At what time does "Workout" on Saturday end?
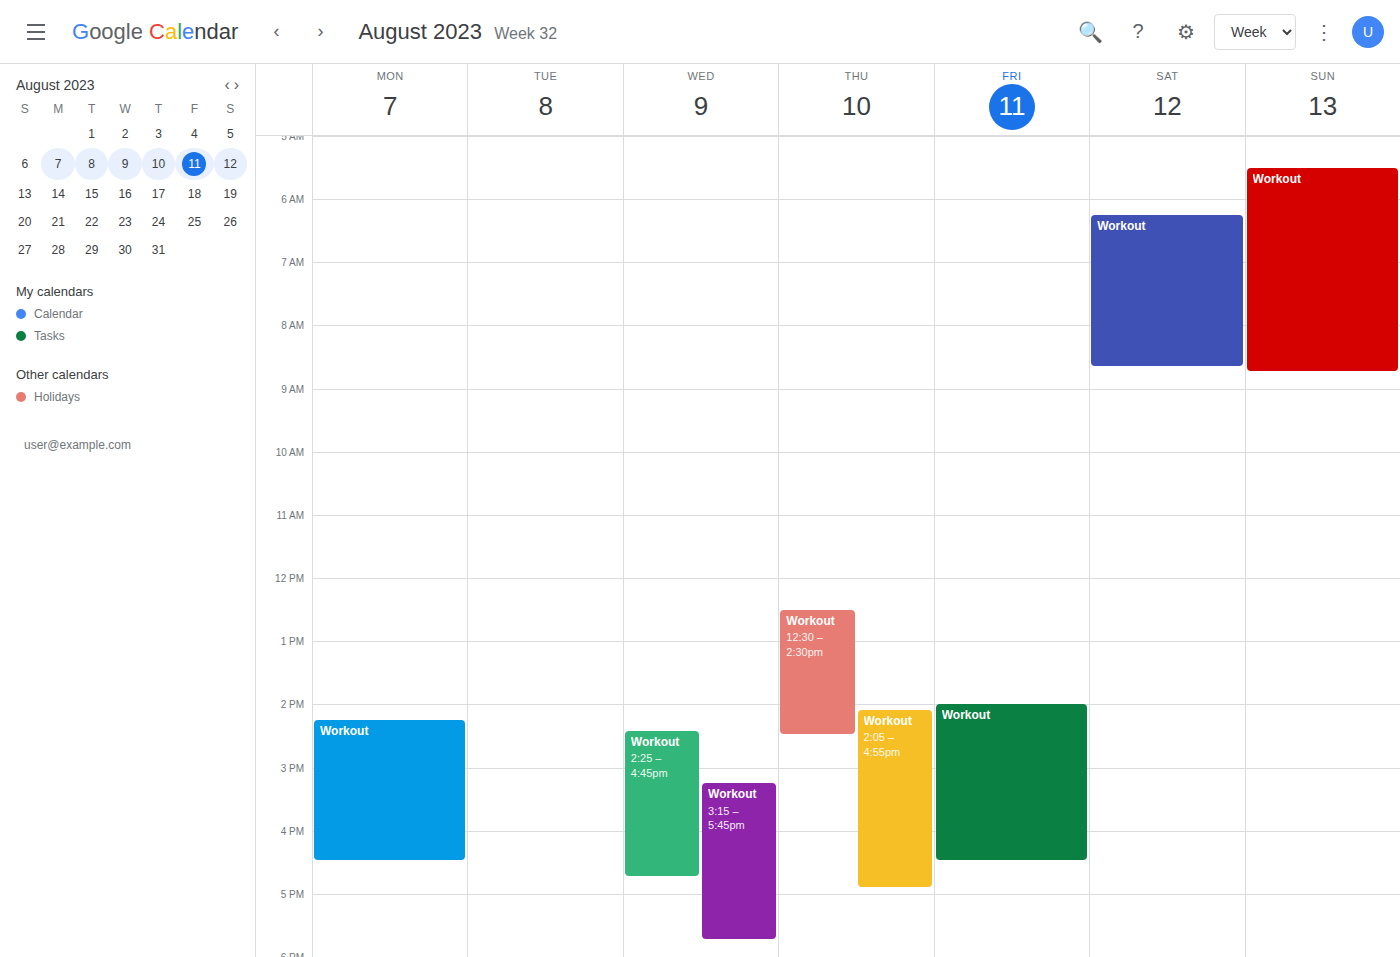
8:40 AM